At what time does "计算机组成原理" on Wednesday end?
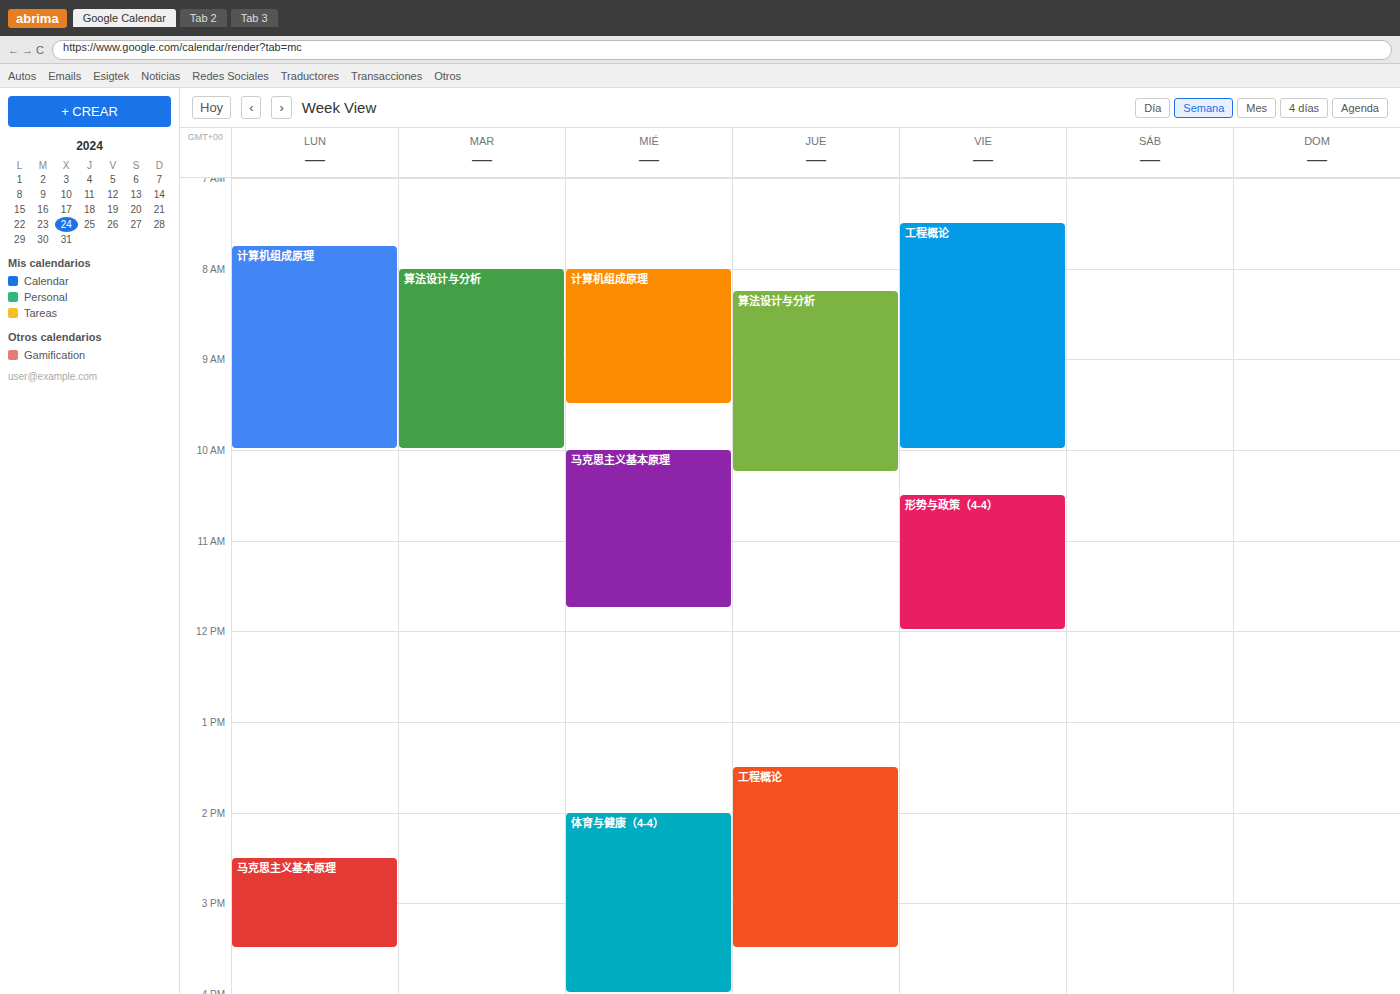
9:30 AM